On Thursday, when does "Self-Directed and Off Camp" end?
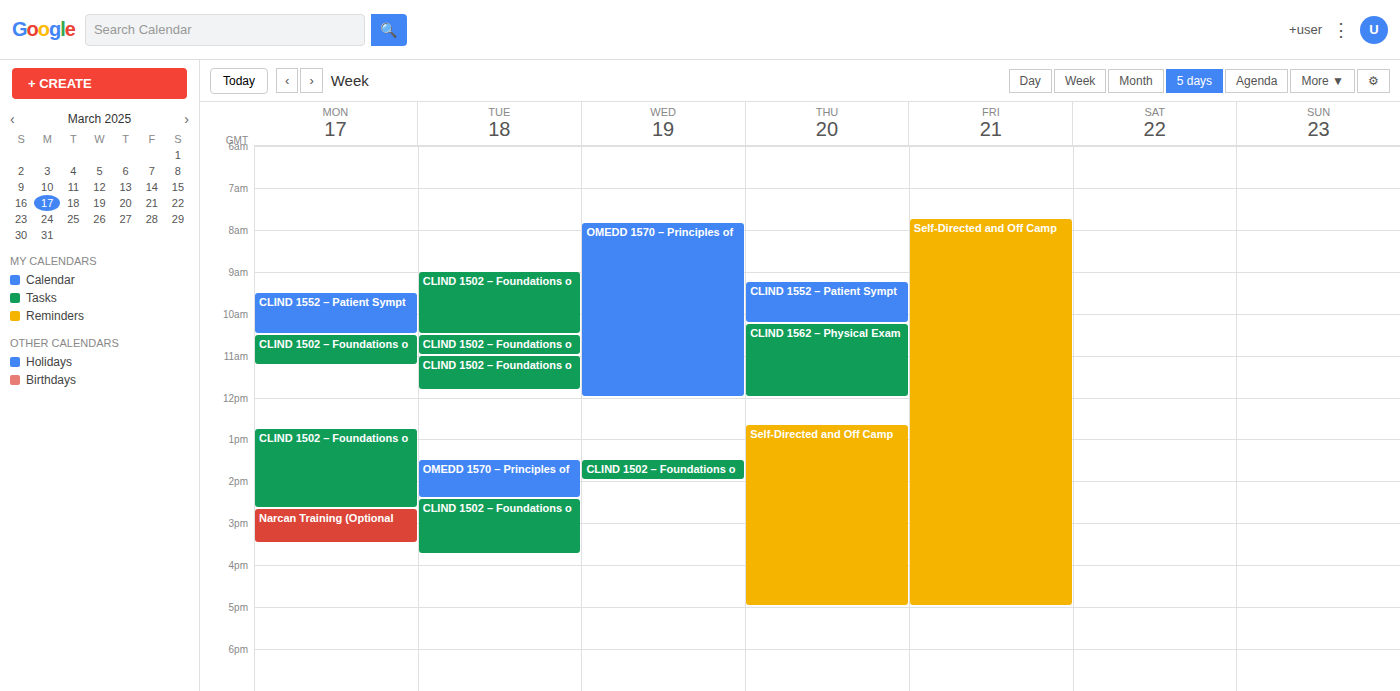
5:00 PM